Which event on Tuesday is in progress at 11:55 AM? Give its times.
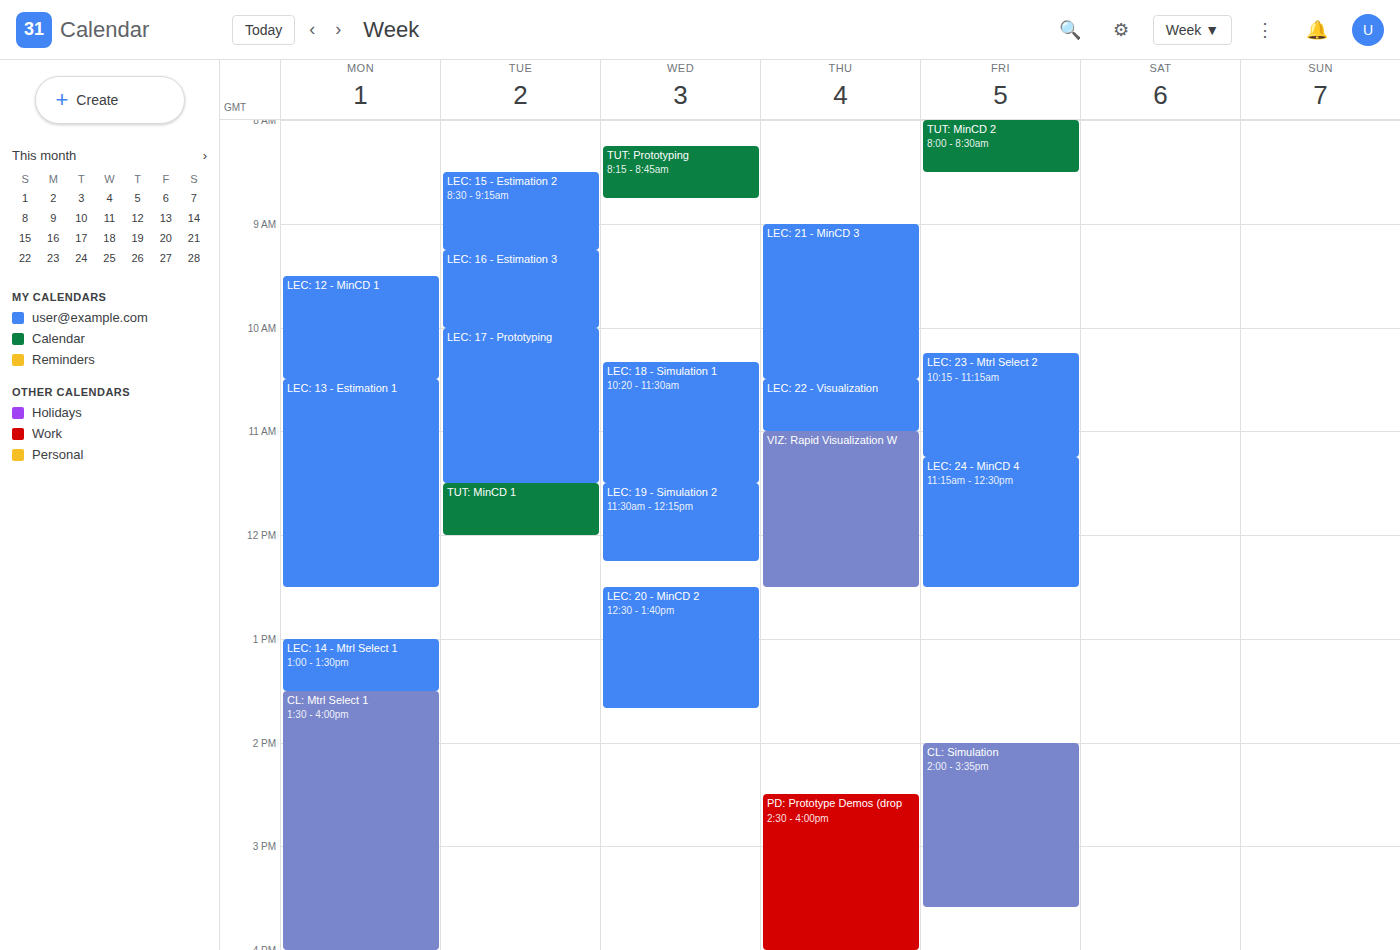
"TUT: MinCD 1", 11:30 AM to 12:00 PM